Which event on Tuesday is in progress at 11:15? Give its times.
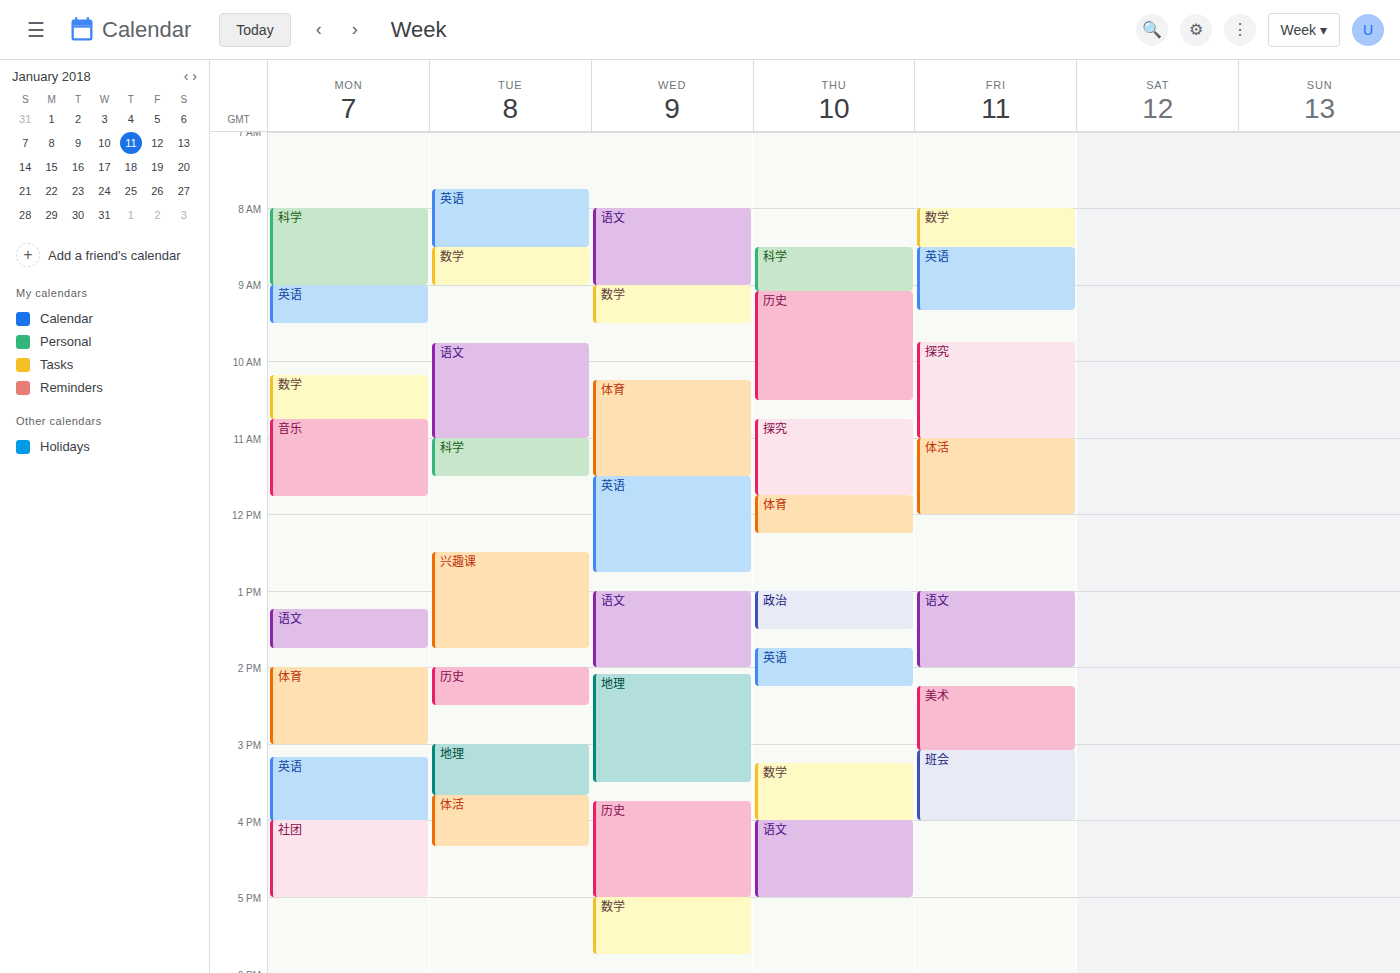
"科学", 11:00 to 11:30